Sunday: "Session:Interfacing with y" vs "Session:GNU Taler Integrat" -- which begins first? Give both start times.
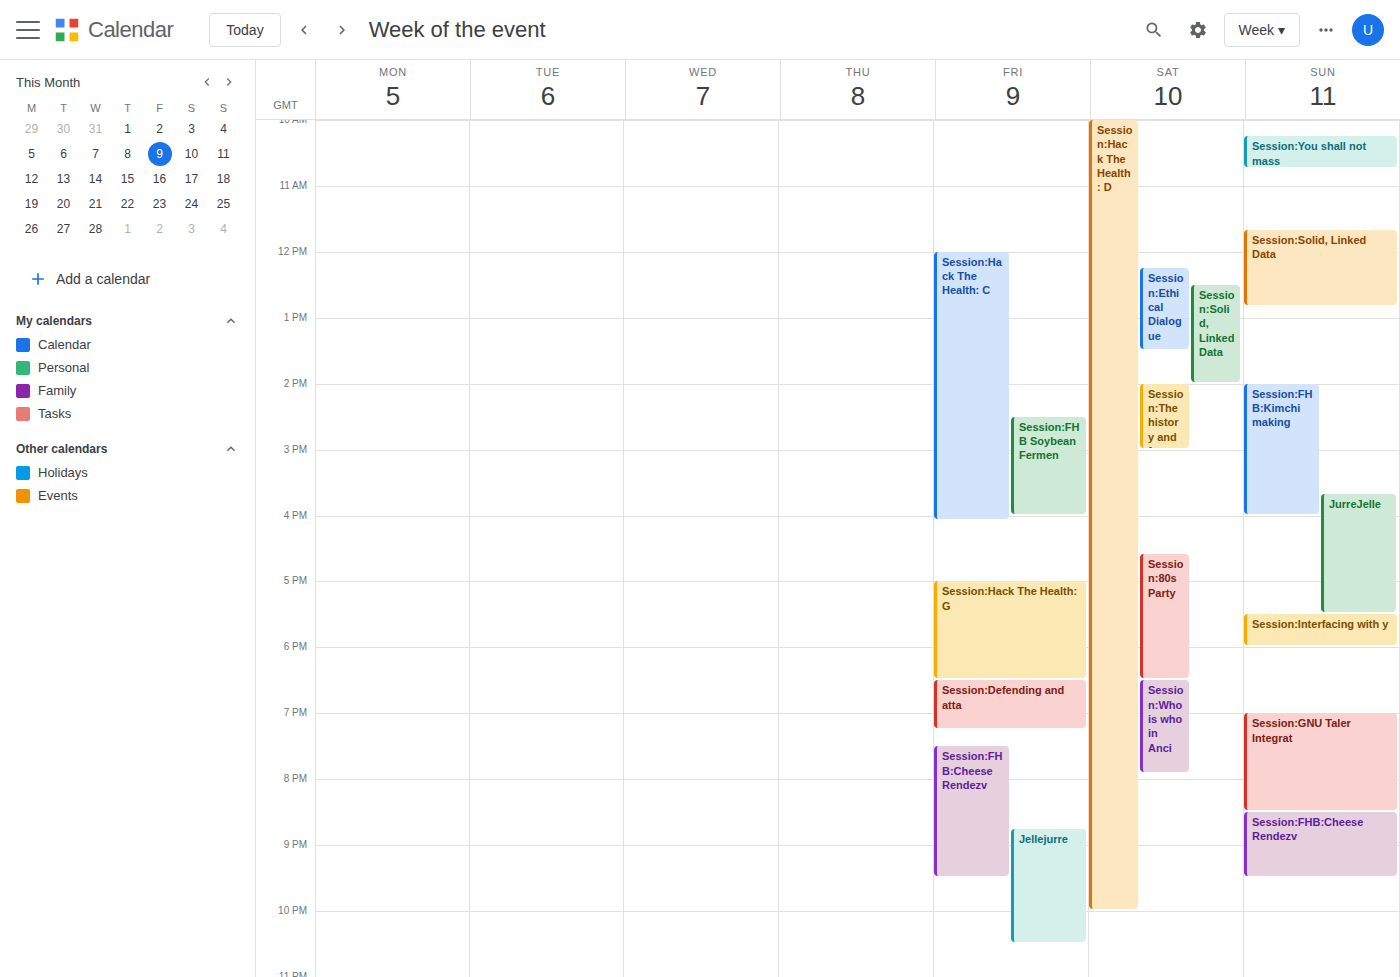
"Session:Interfacing with y" 5:30 PM; "Session:GNU Taler Integrat" 7:00 PM.